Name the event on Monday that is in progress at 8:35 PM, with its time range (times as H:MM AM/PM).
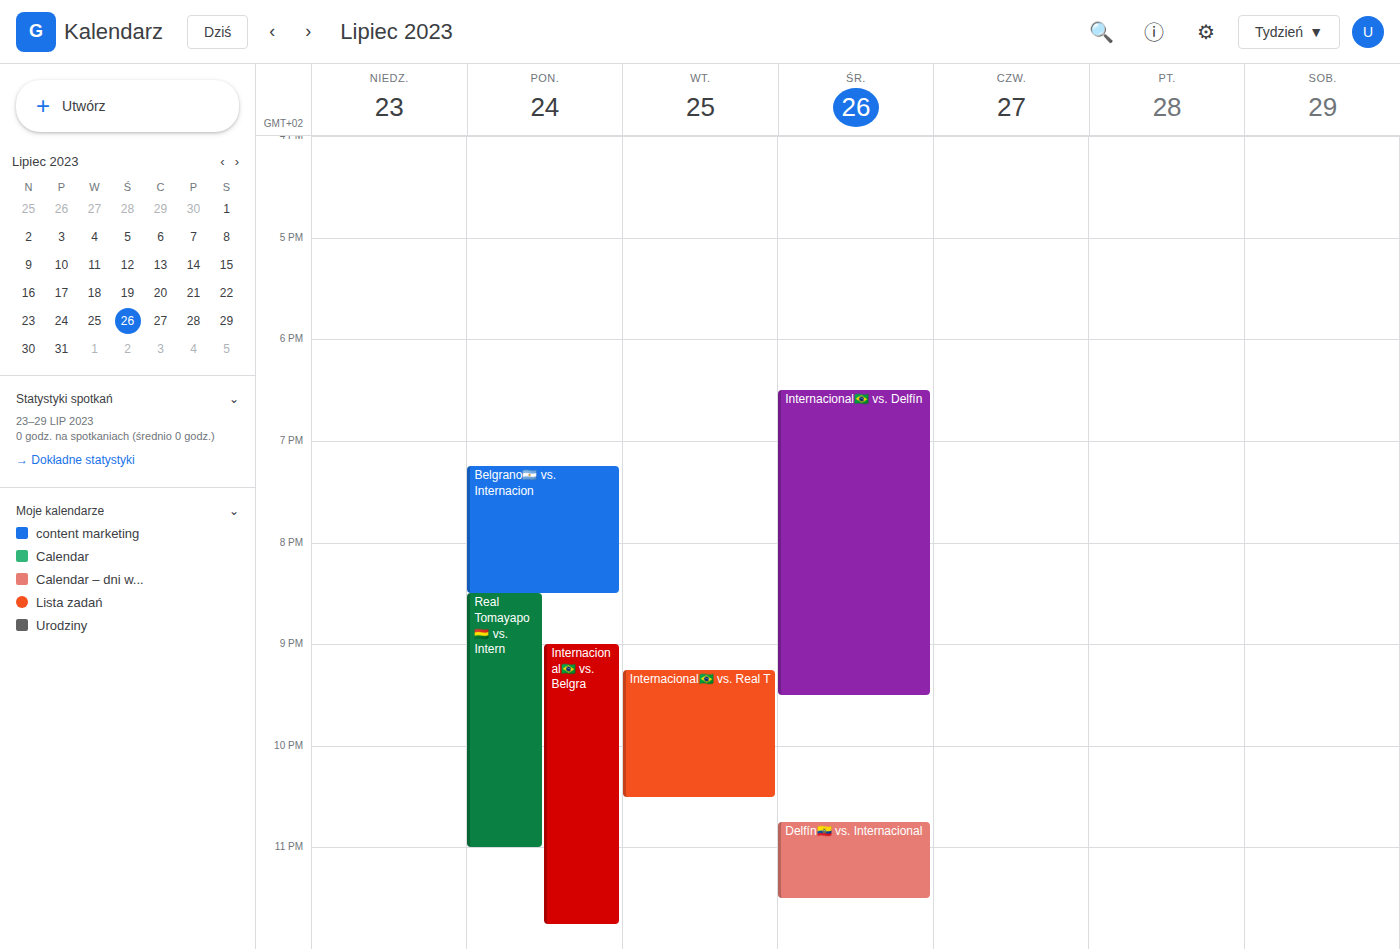
"Real Tomayapo🇧🇴 vs. Intern", 8:30 PM to 11:00 PM